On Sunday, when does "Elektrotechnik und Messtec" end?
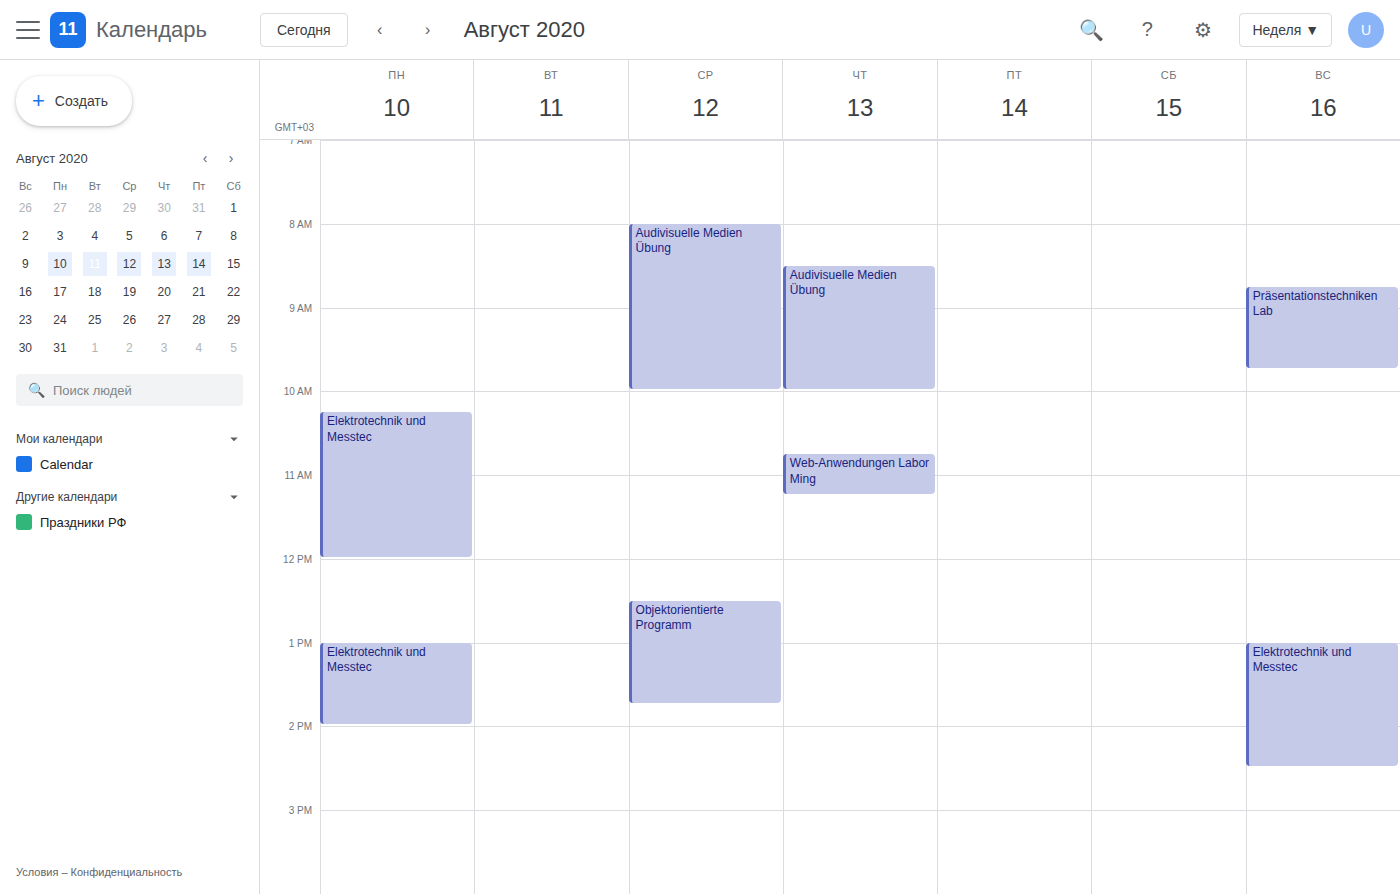
2:30 PM